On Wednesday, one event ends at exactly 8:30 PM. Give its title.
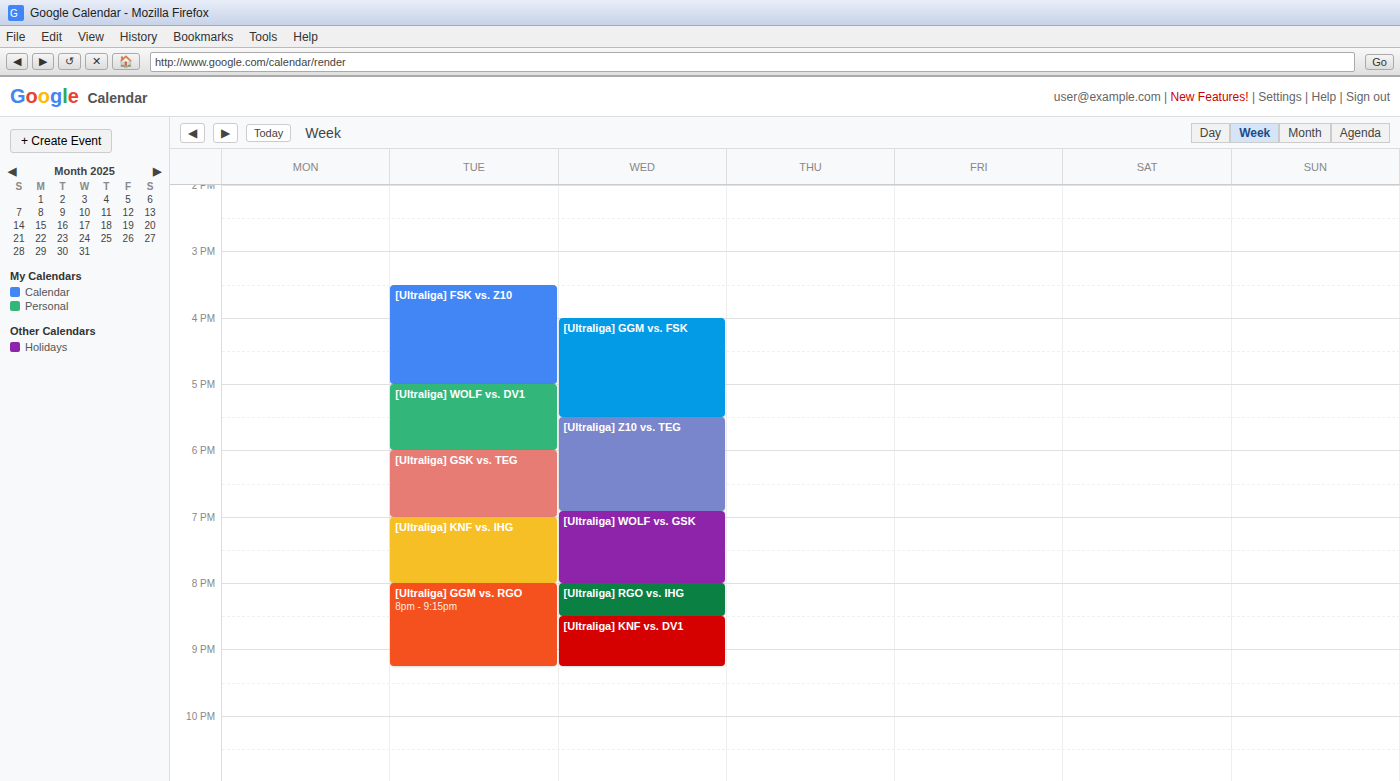
"[Ultraliga] RGO vs. IHG"